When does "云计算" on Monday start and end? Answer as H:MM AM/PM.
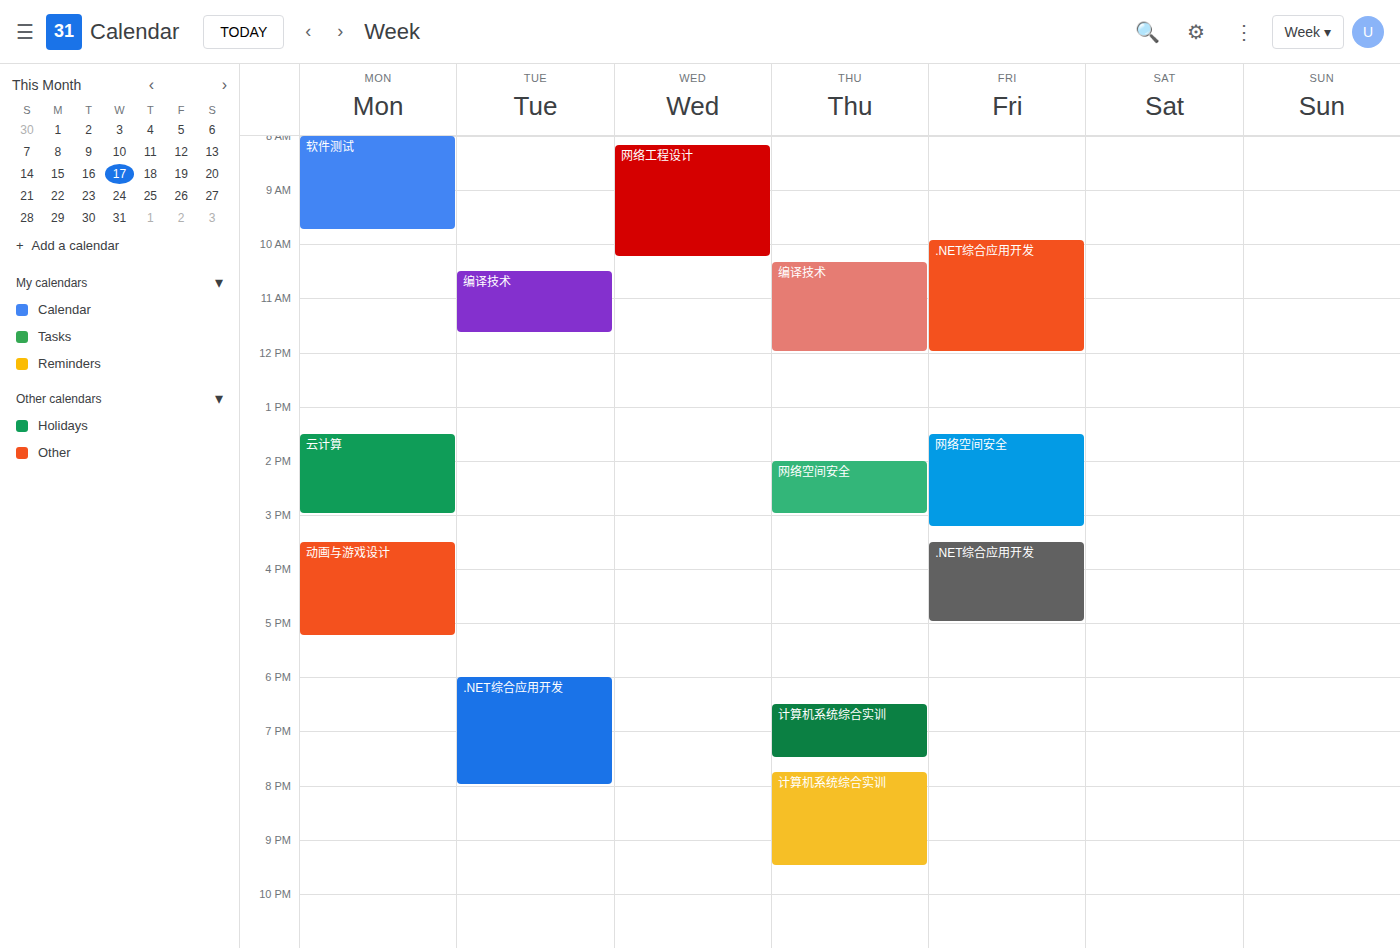
1:30 PM to 3:00 PM